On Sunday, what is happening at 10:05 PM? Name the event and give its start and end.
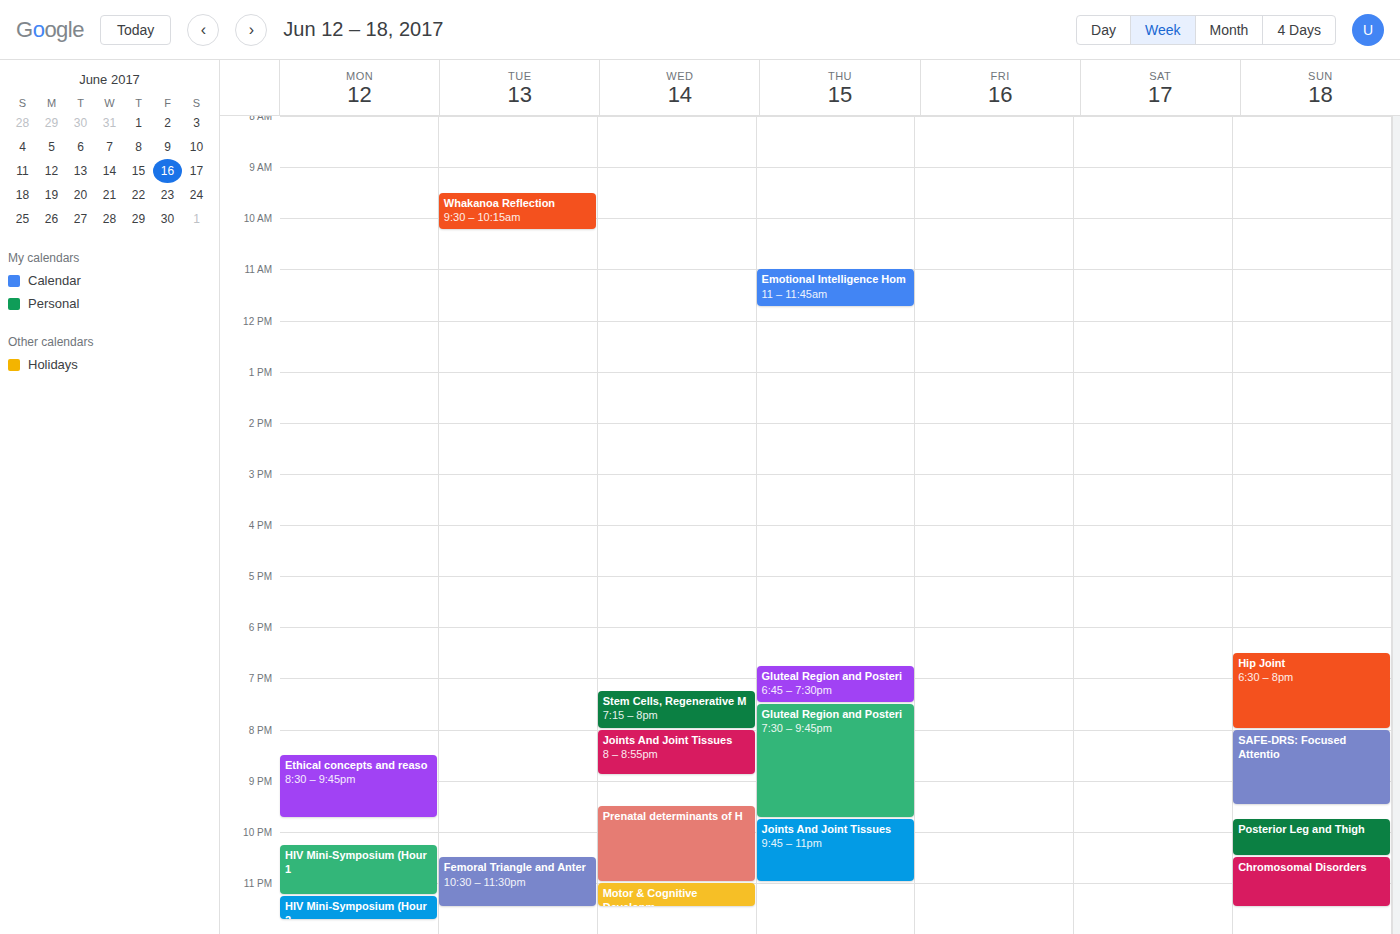
"Posterior Leg and Thigh", 9:45 PM to 10:30 PM